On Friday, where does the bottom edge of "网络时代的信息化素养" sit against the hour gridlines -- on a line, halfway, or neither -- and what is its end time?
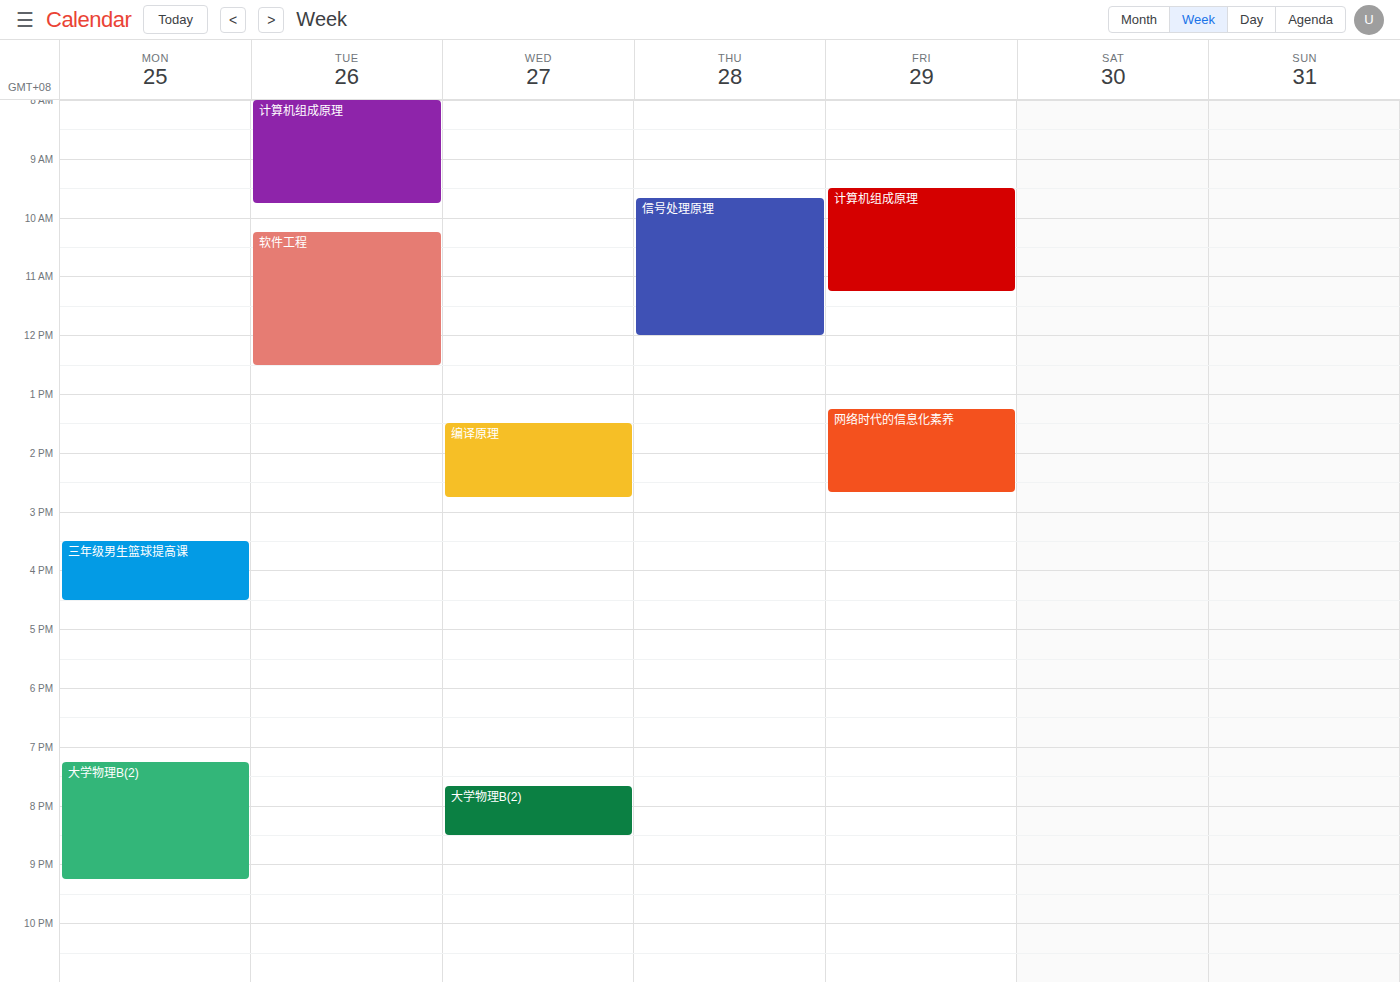
2:40 PM -- neither: 40 minutes below the 2 PM line and 20 minutes above the 3 PM line.